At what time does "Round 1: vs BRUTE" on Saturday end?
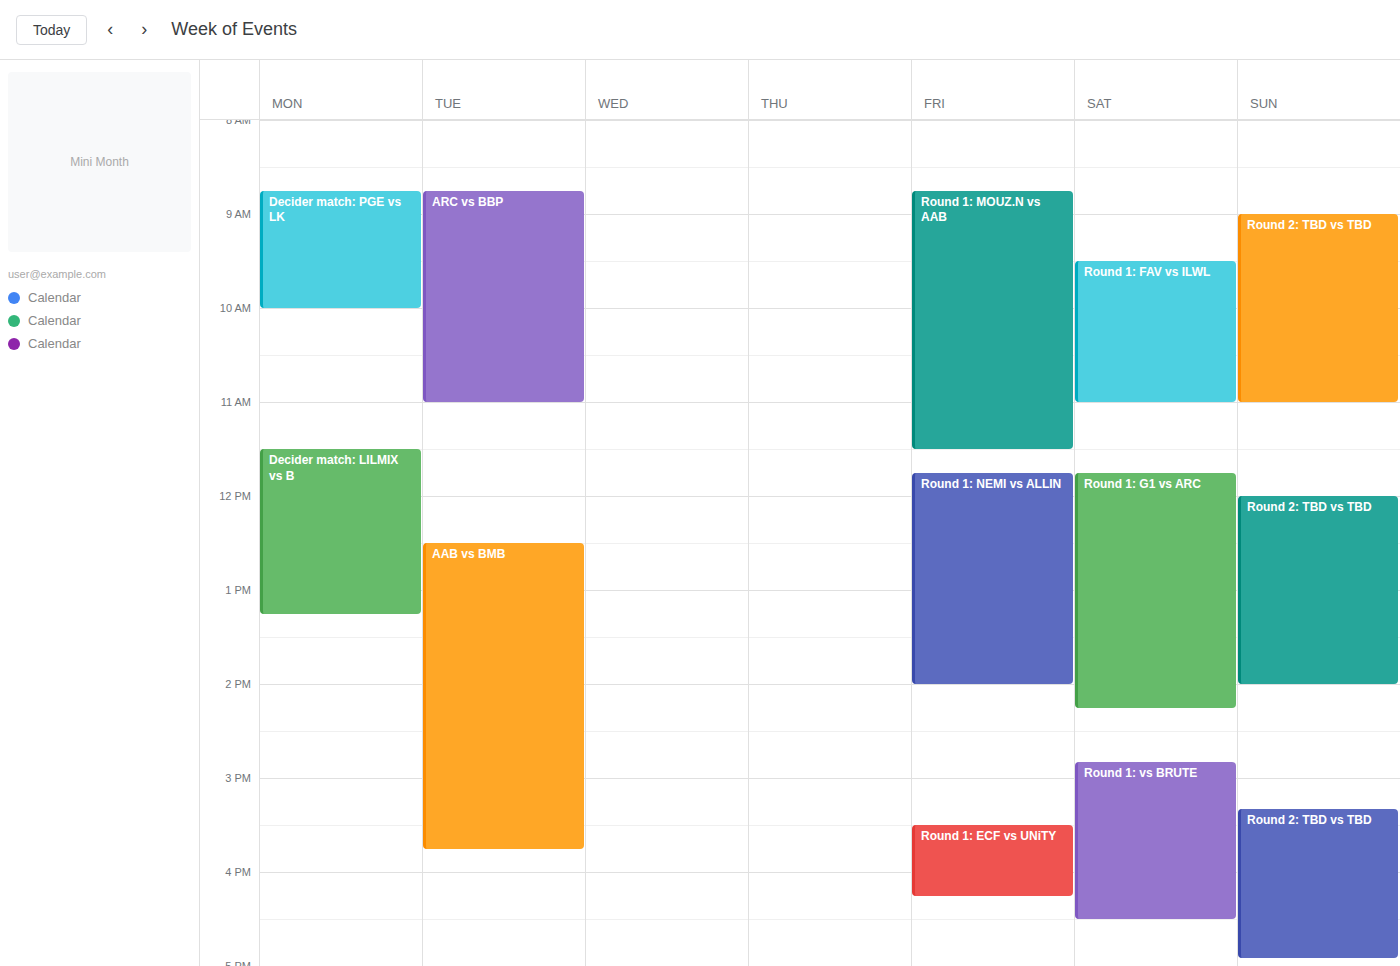
4:30 PM